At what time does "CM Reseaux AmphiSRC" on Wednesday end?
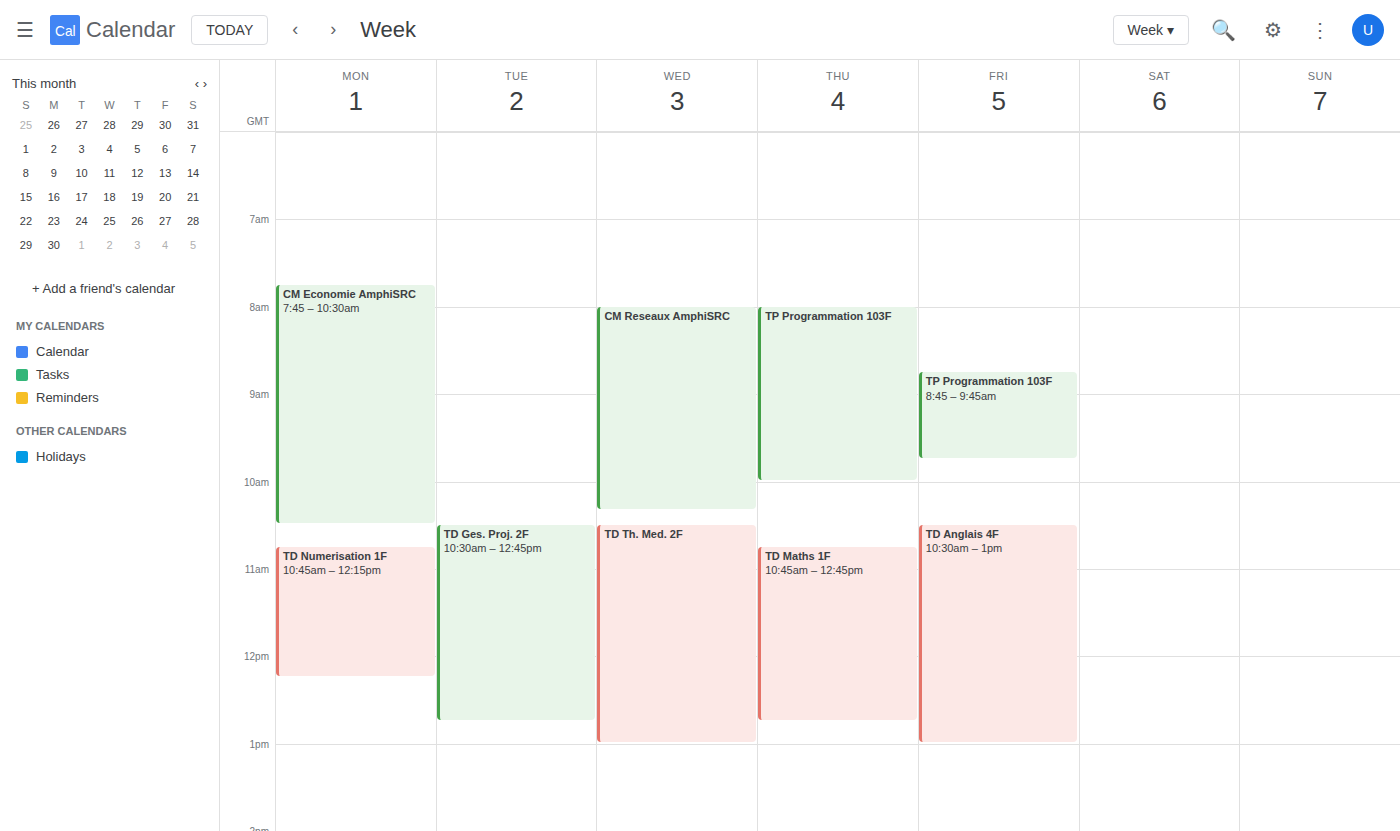
10:20 AM